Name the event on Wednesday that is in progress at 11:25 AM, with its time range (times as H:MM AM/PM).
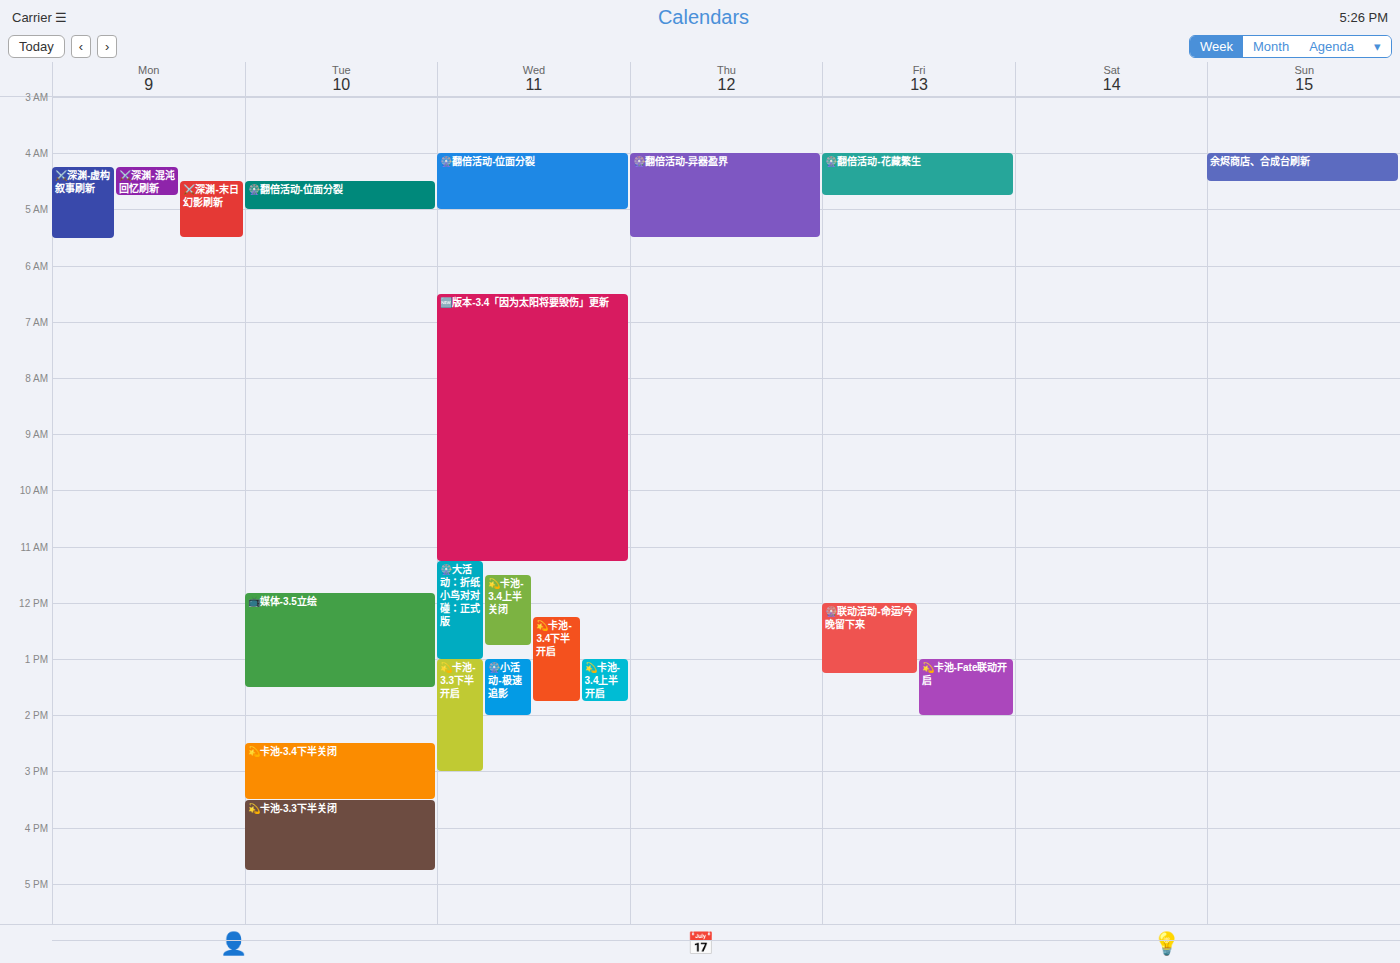
"🎡大活动：折纸小鸟对对碰：正式版", 11:15 AM to 1:00 PM